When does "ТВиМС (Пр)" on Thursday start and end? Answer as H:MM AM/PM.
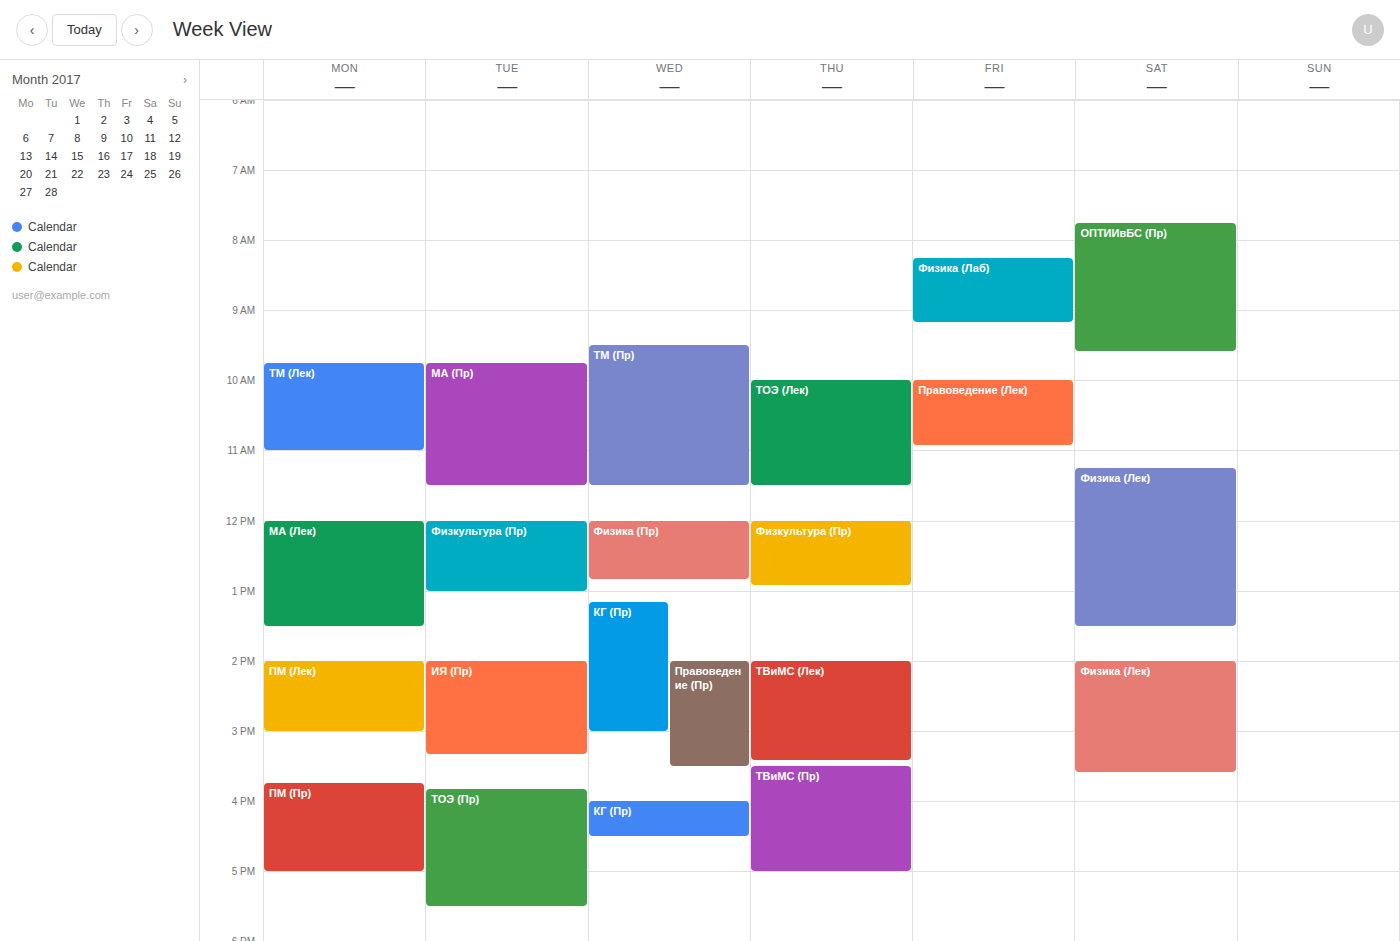
3:30 PM to 5:00 PM